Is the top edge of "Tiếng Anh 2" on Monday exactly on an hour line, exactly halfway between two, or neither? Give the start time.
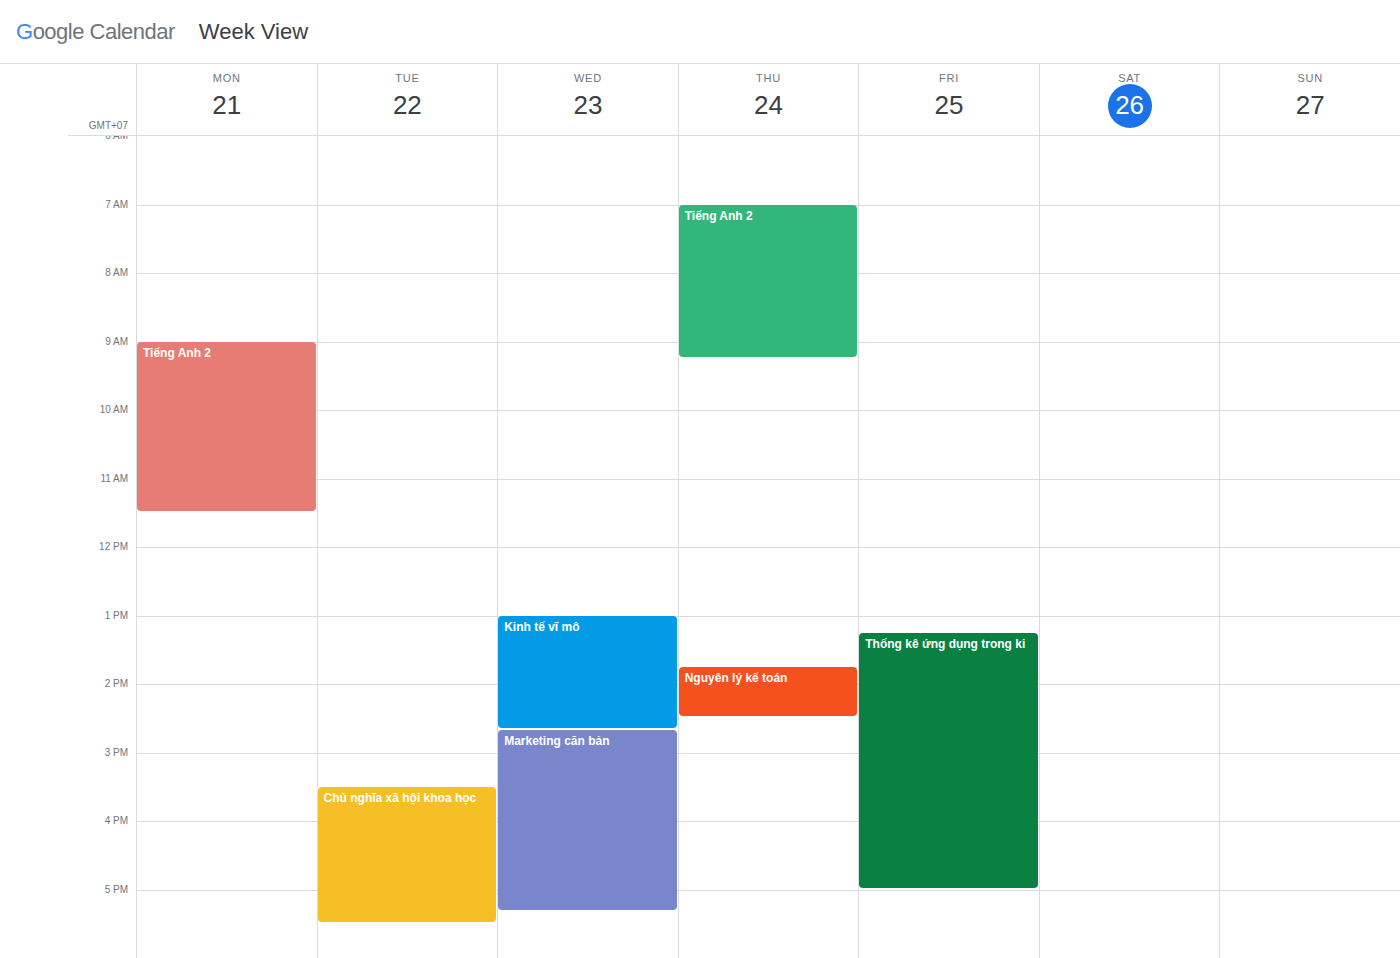
09:00 -- exactly on the 09:00 line.